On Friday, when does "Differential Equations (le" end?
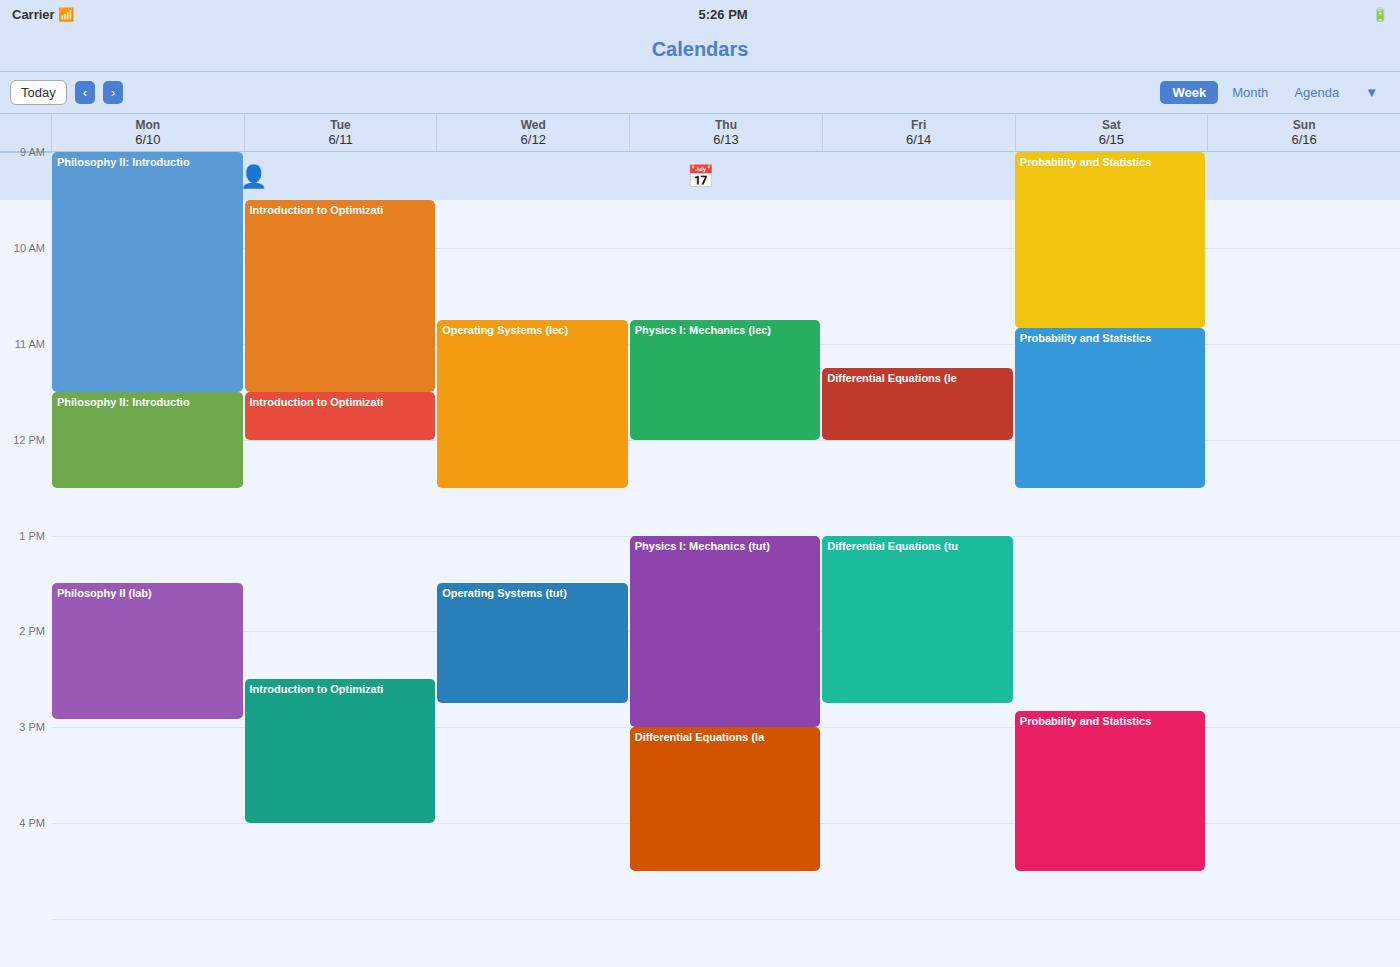
12:00